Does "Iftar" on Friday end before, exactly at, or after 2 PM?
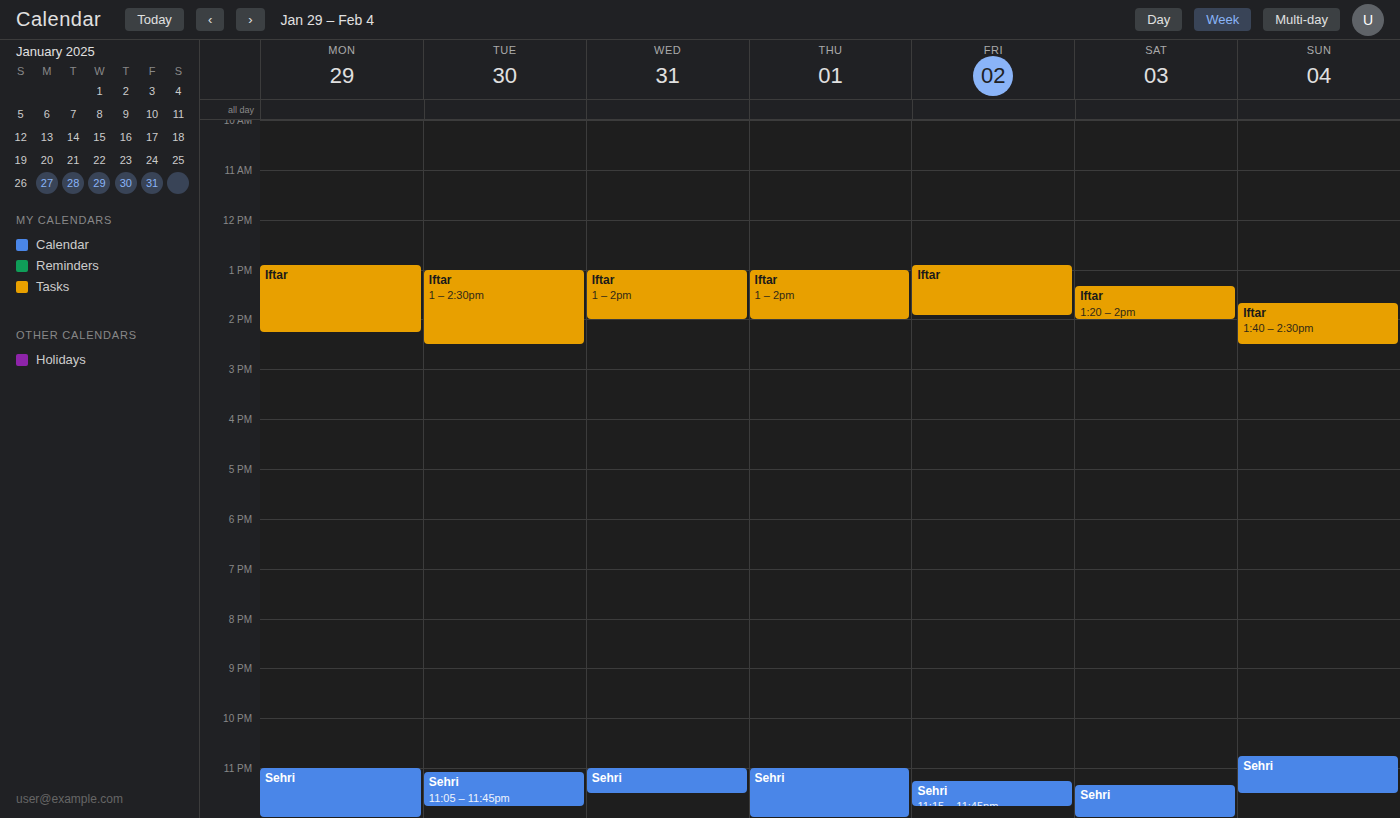
1:55 PM -- before 2 PM, 5 minutes above the 2 PM line.